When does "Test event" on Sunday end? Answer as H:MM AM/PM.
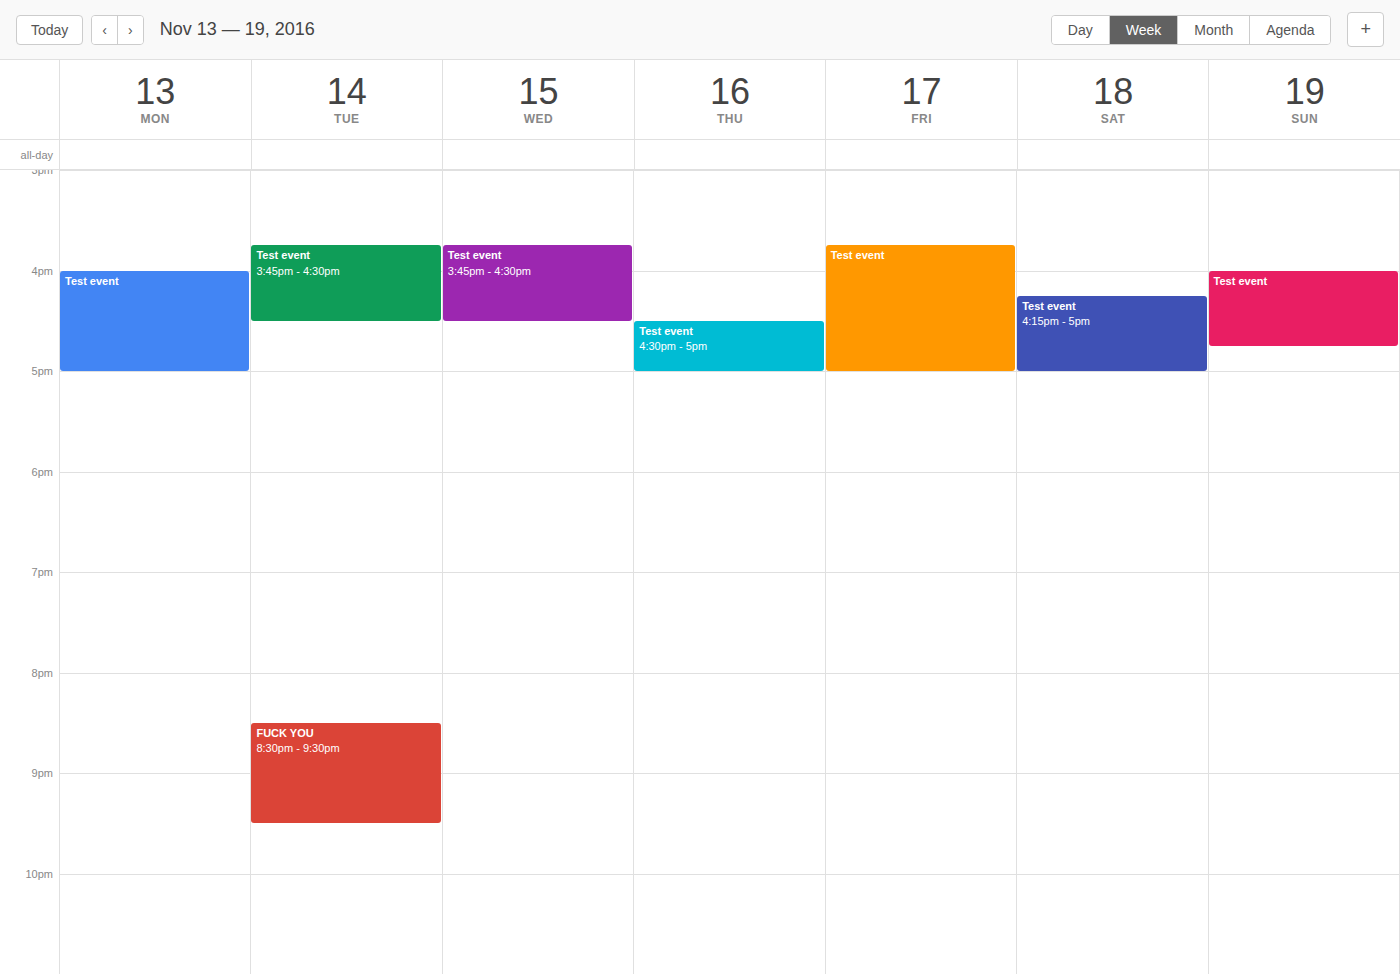
4:45 PM